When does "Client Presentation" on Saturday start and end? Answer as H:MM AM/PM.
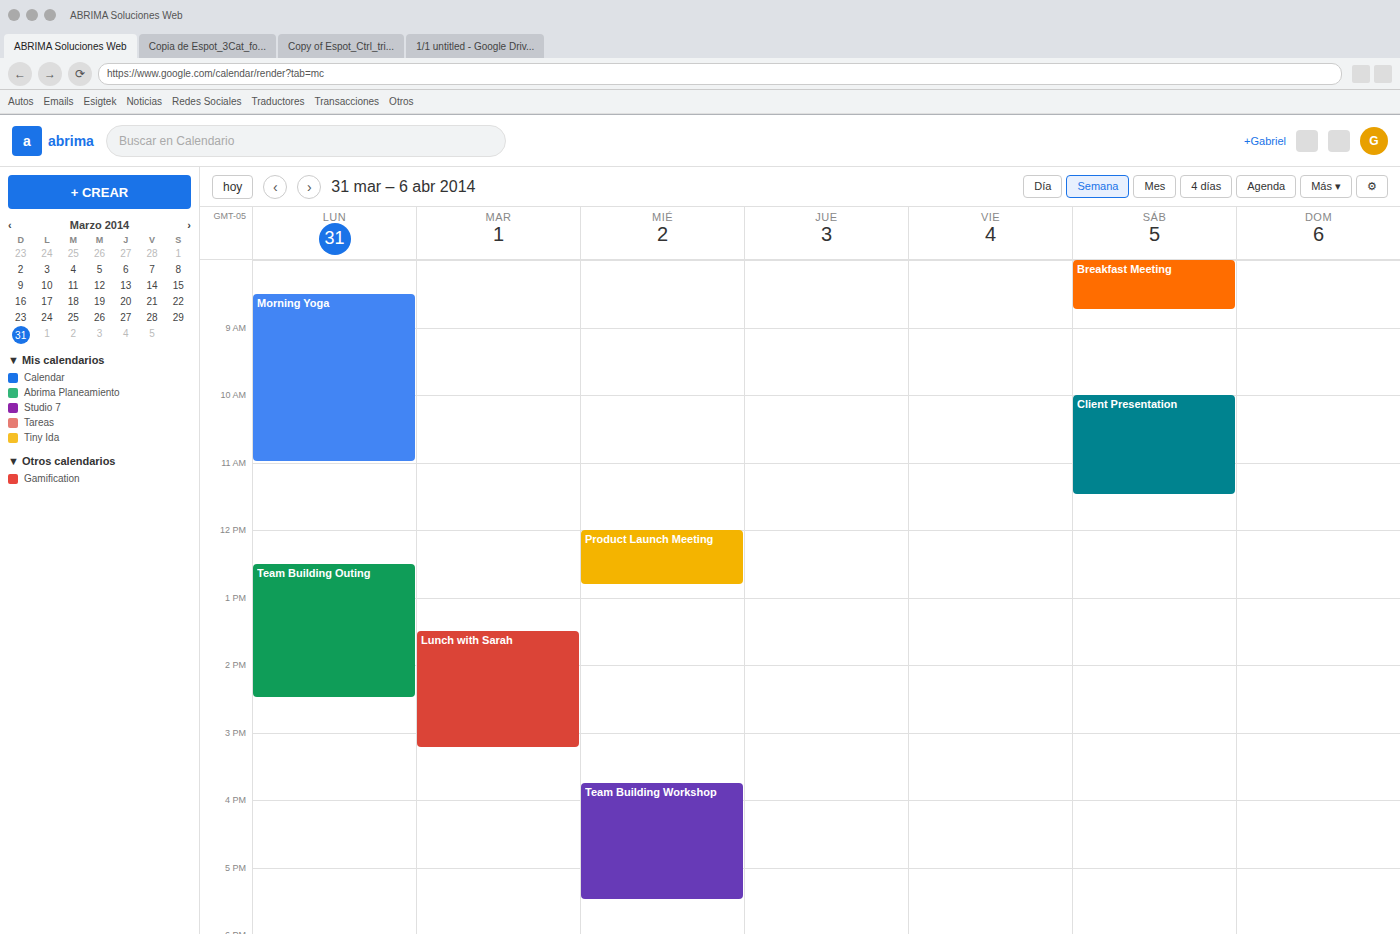
10:00 AM to 11:30 AM